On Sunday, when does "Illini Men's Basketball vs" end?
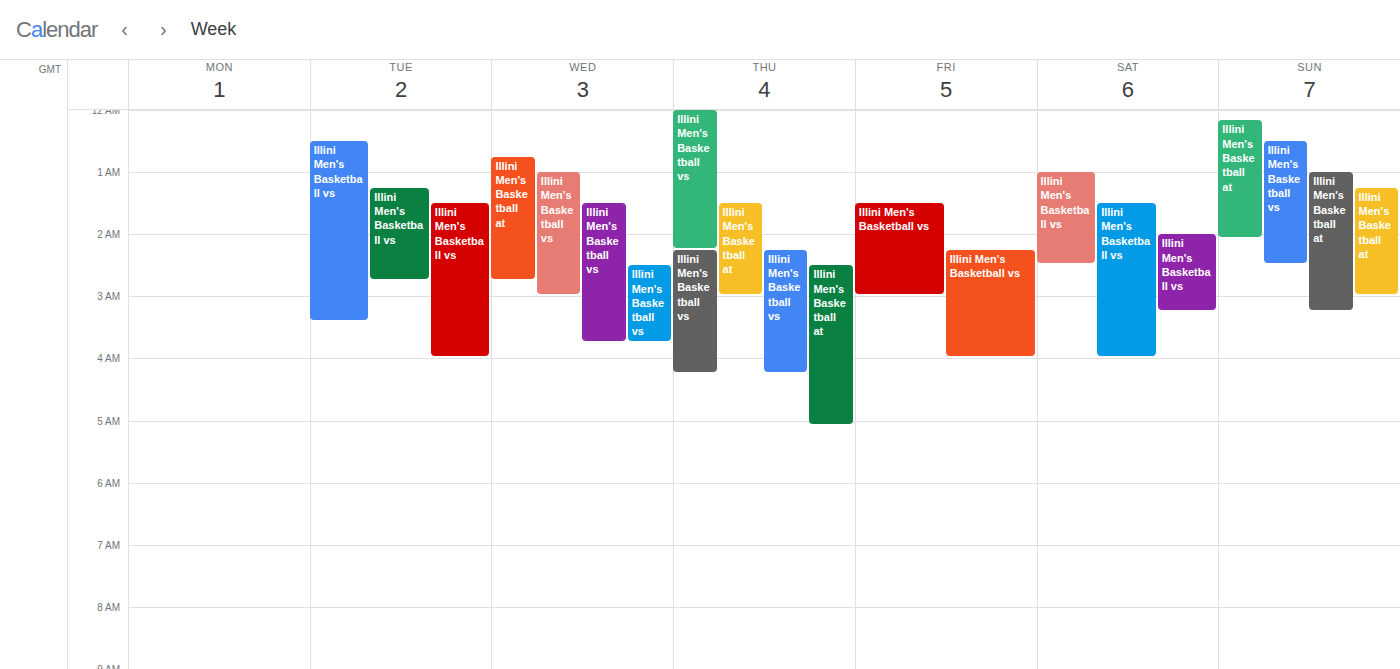
2:30 AM